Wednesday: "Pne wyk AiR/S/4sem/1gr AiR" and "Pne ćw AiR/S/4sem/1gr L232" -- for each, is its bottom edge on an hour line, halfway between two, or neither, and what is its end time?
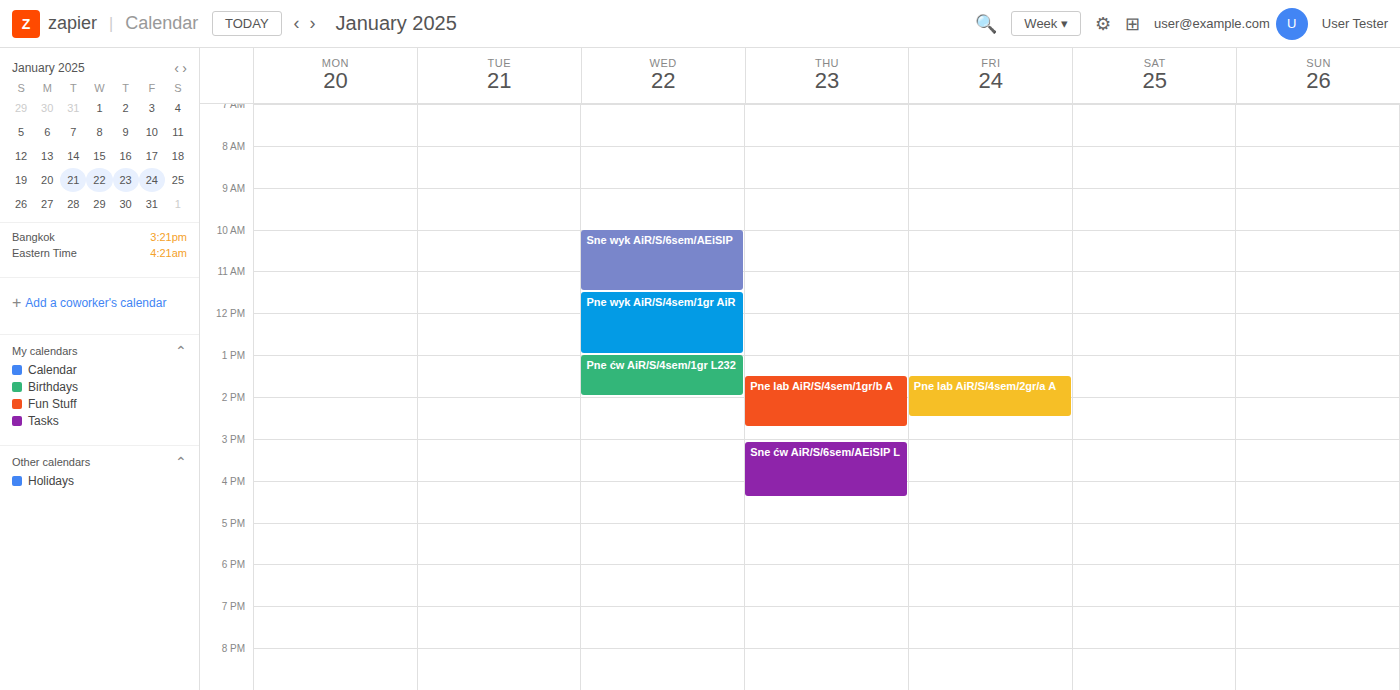
"Pne wyk AiR/S/4sem/1gr AiR": 1:00 PM, exactly on the 1 PM line. "Pne ćw AiR/S/4sem/1gr L232": 2:00 PM, exactly on the 2 PM line.